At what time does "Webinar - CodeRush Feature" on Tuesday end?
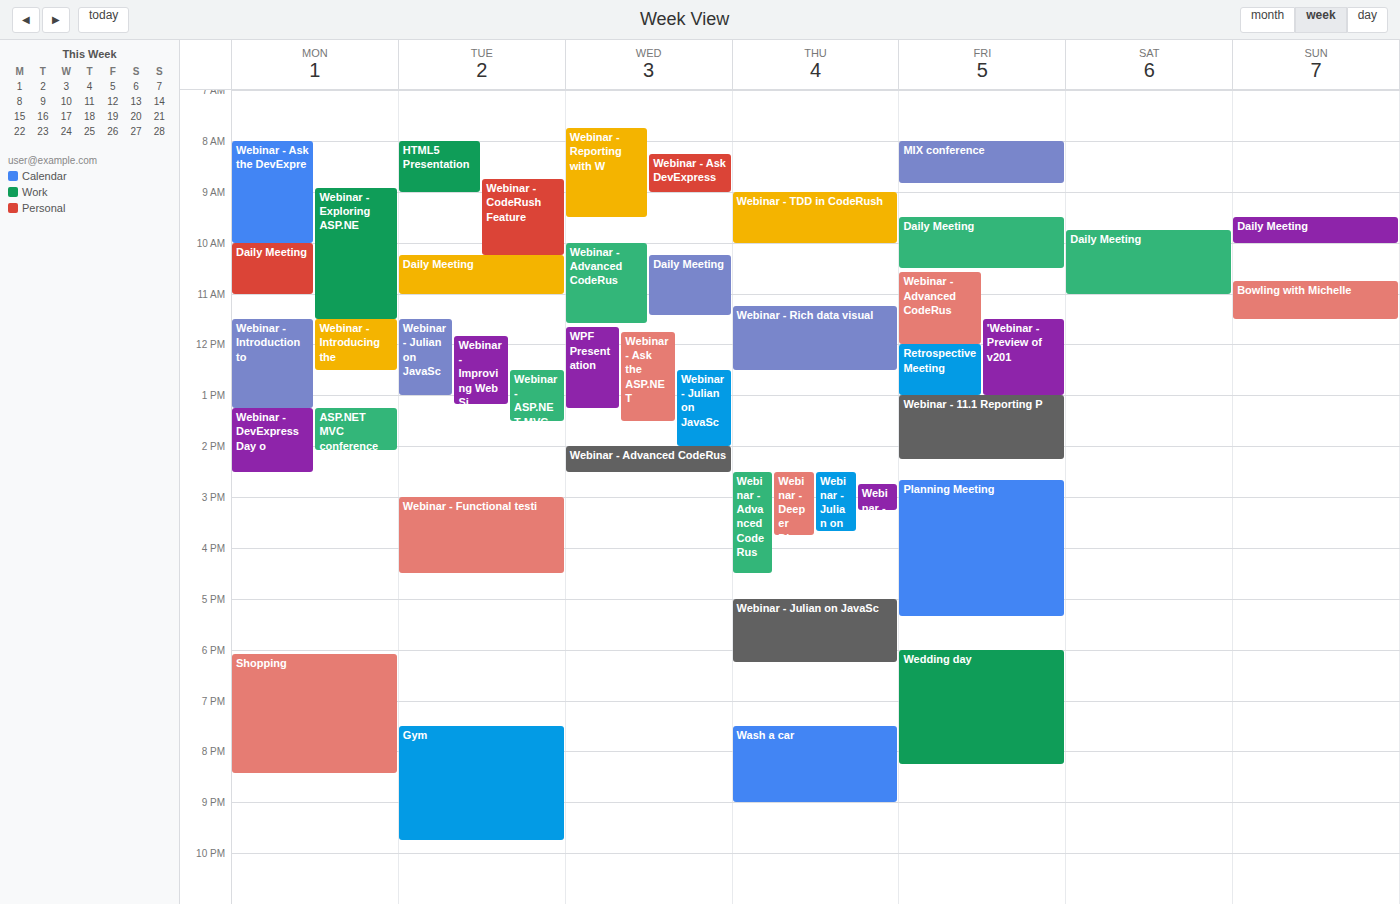
10:15 AM